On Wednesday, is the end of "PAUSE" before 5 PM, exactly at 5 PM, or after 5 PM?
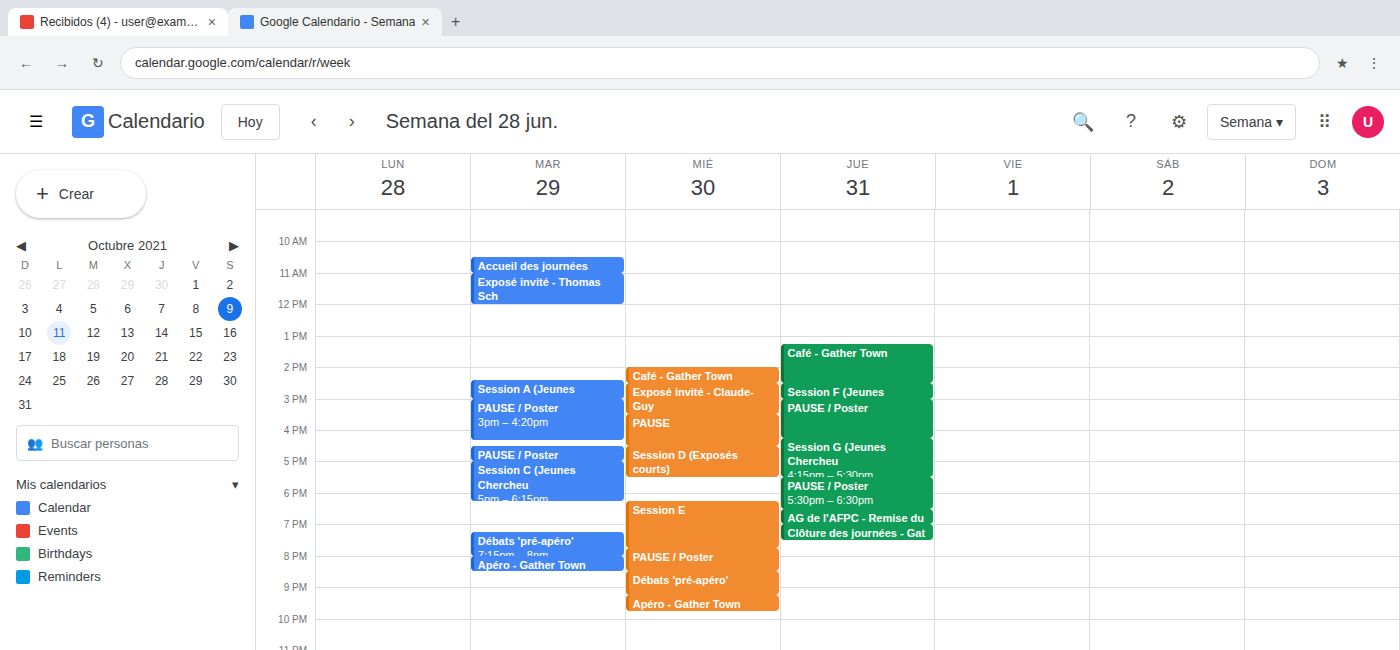
4:30 PM -- before 5 PM, 30 minutes above the 5 PM line.